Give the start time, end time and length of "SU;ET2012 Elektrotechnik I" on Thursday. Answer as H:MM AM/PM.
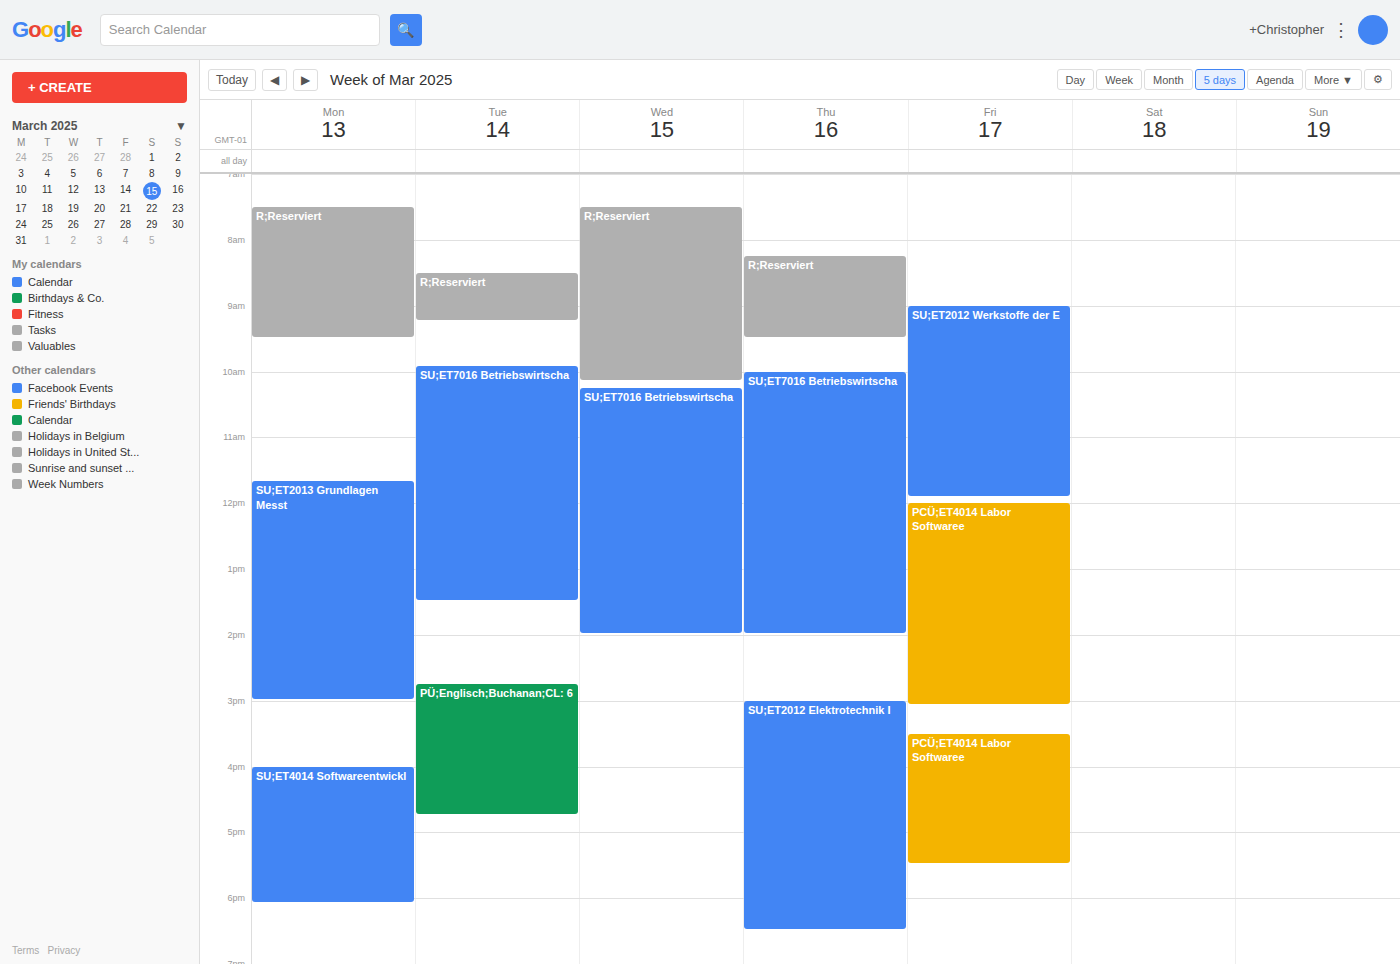
3:00 PM to 6:30 PM, 3 hours 30 minutes